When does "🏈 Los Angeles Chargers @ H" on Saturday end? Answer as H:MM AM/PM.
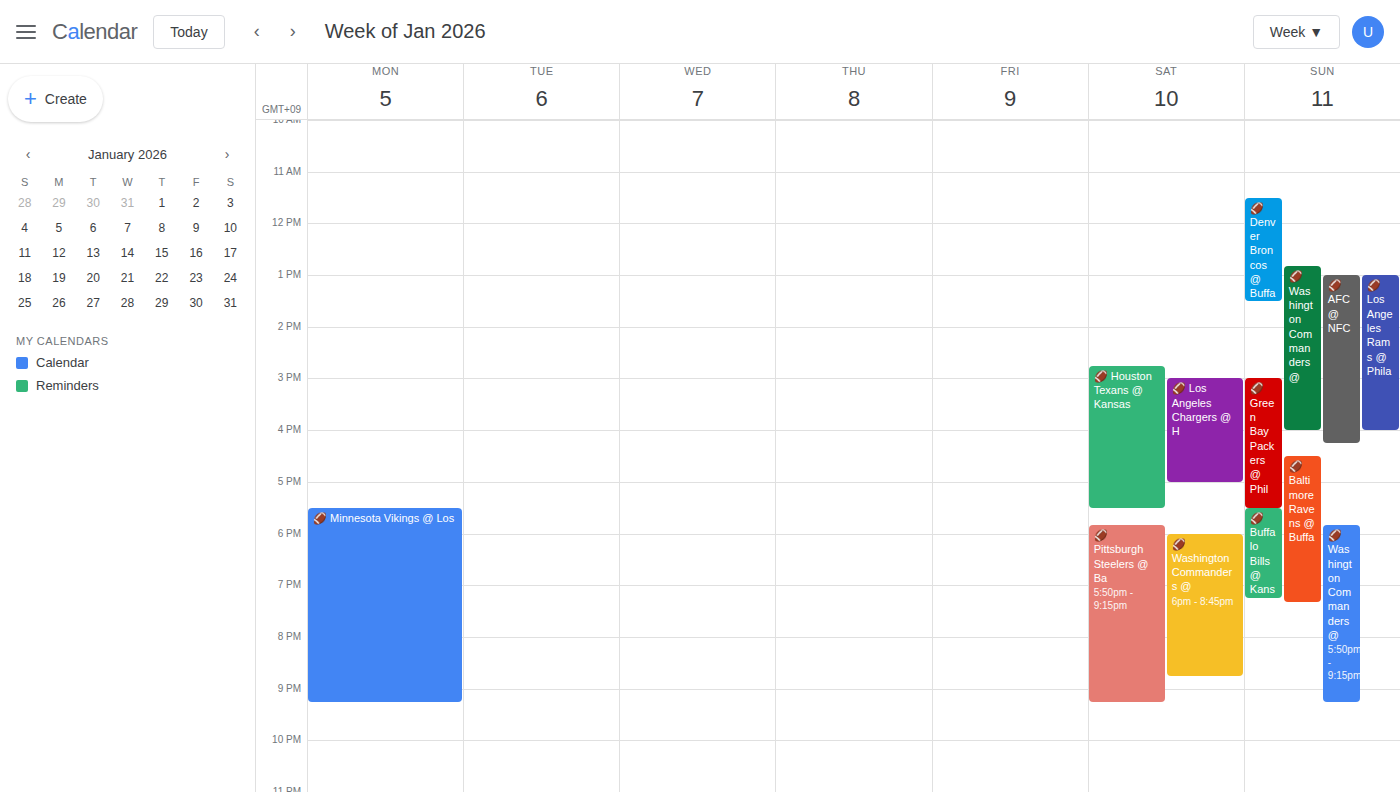
5:00 PM